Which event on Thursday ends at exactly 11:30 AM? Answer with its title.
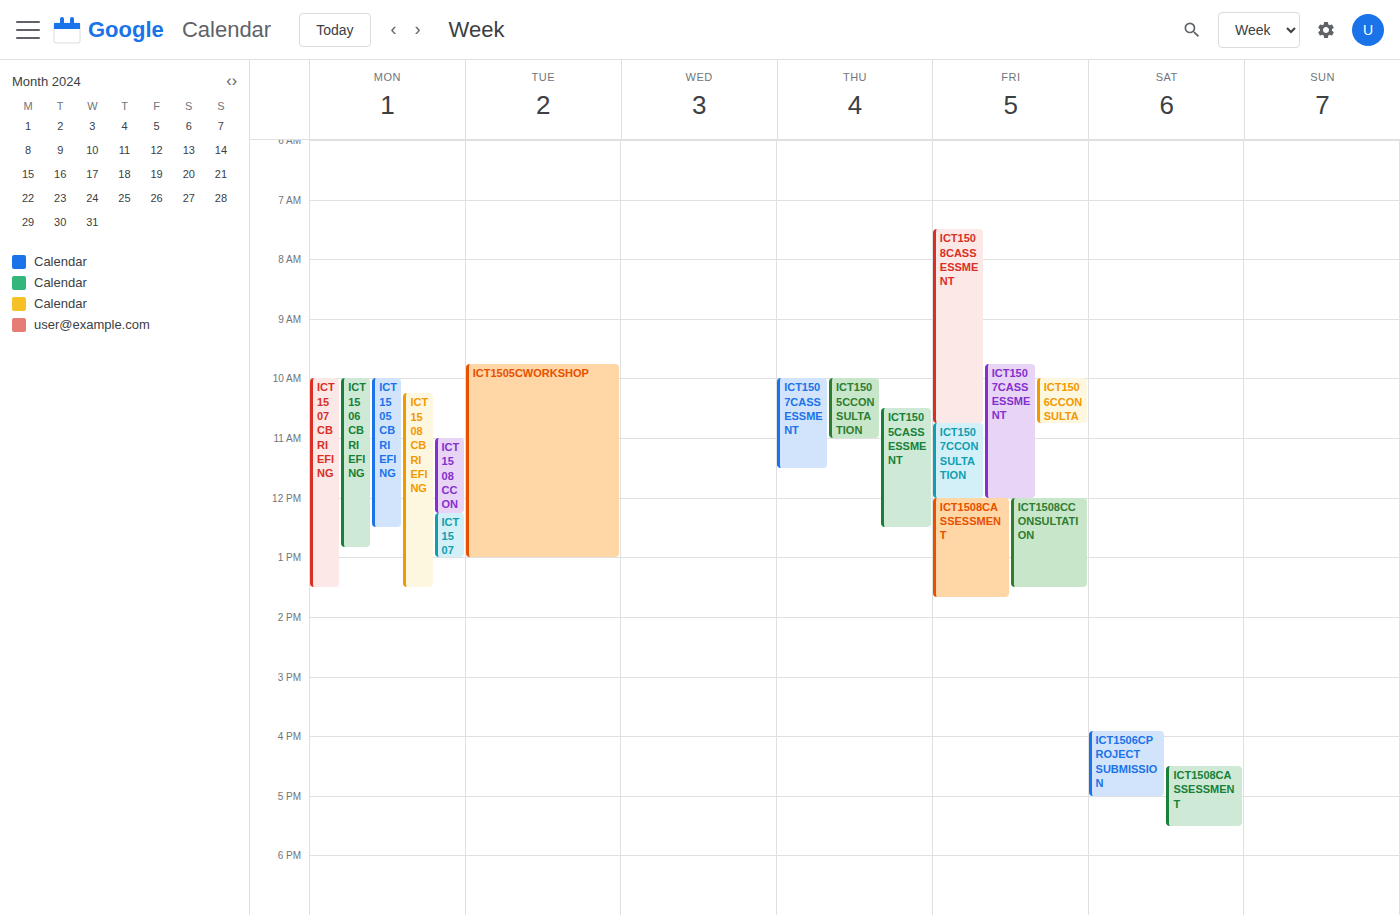
"ICT1507CASSESSMENT"